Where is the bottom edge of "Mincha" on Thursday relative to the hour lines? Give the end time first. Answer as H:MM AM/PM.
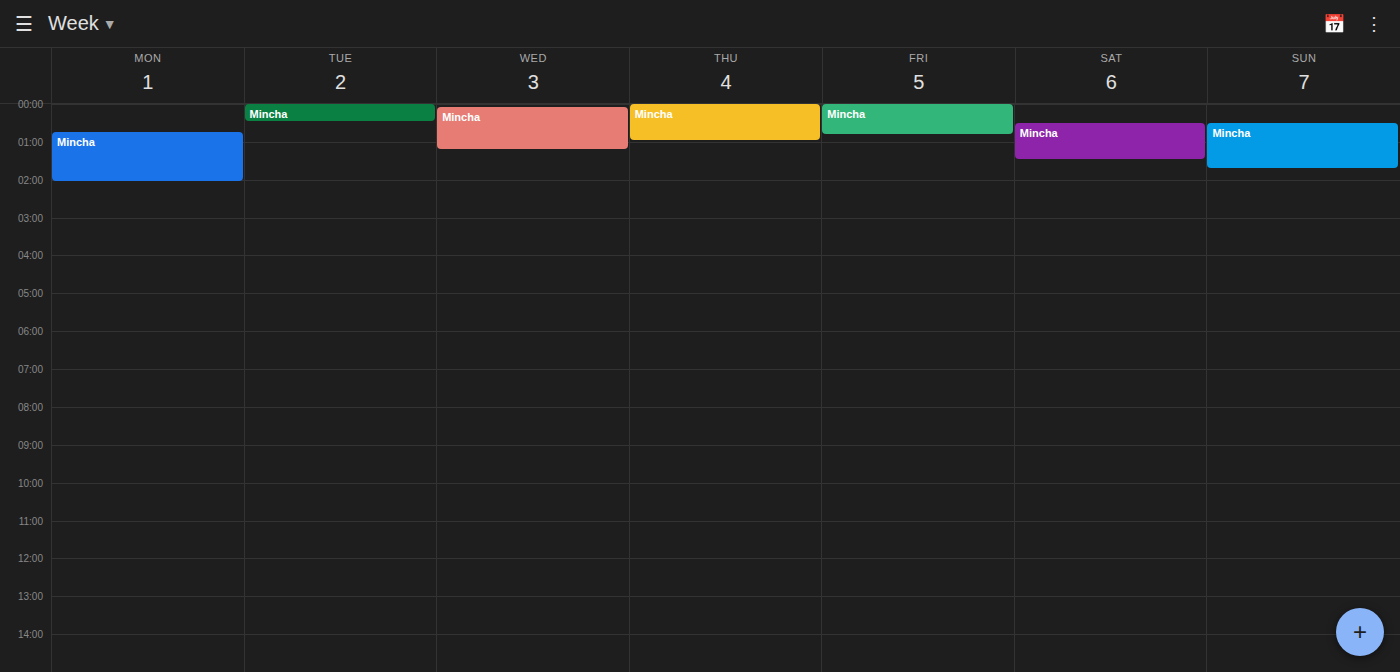
1:00 AM -- exactly on the 1 AM line.